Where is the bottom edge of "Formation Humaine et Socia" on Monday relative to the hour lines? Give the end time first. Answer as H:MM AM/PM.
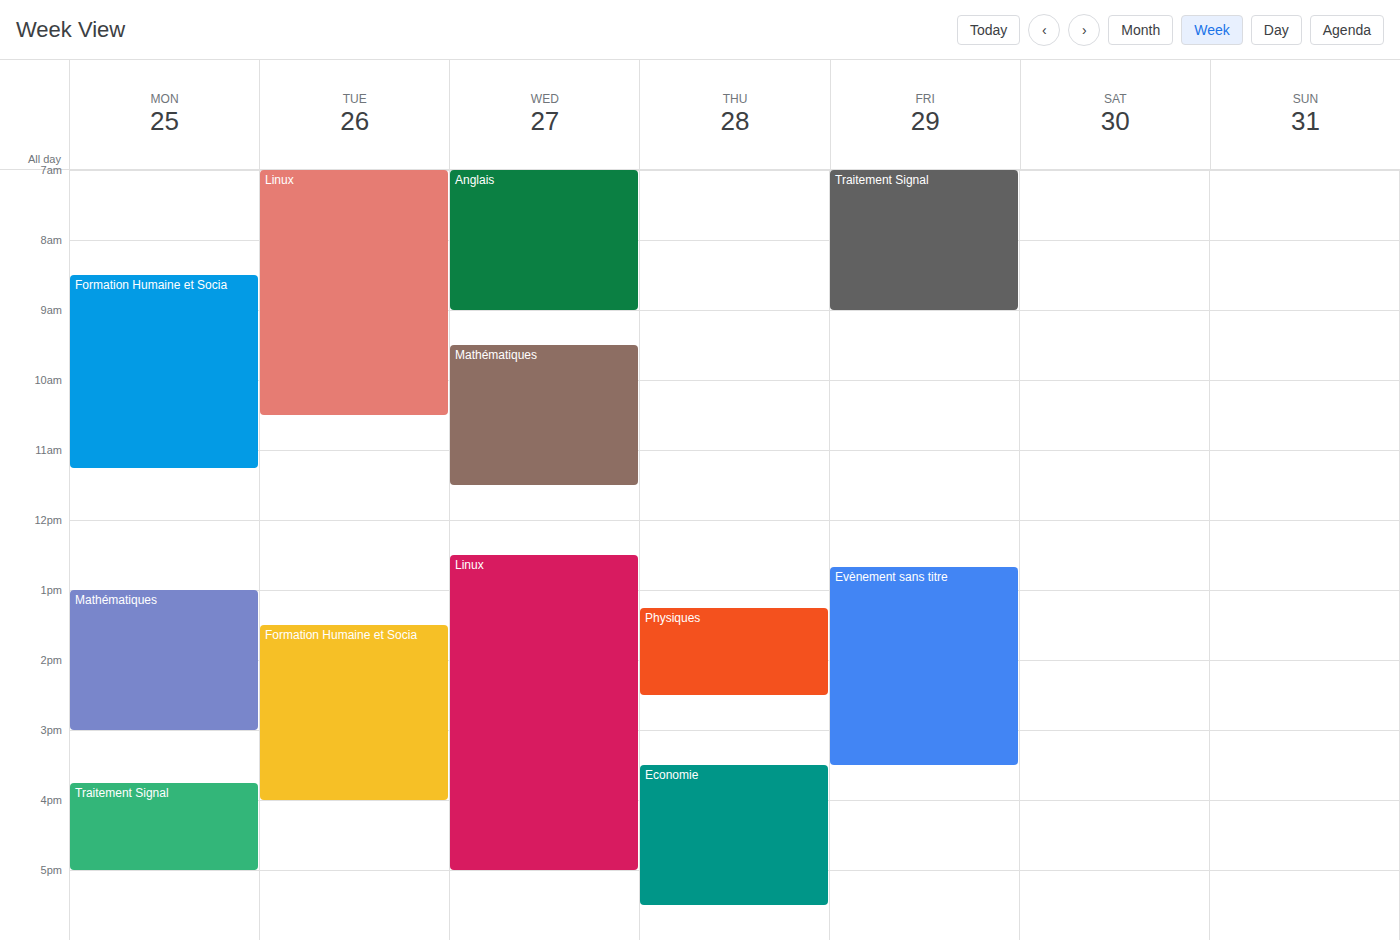
11:15 AM -- neither: a quarter of the way from the 11 AM line to the 12 PM line.